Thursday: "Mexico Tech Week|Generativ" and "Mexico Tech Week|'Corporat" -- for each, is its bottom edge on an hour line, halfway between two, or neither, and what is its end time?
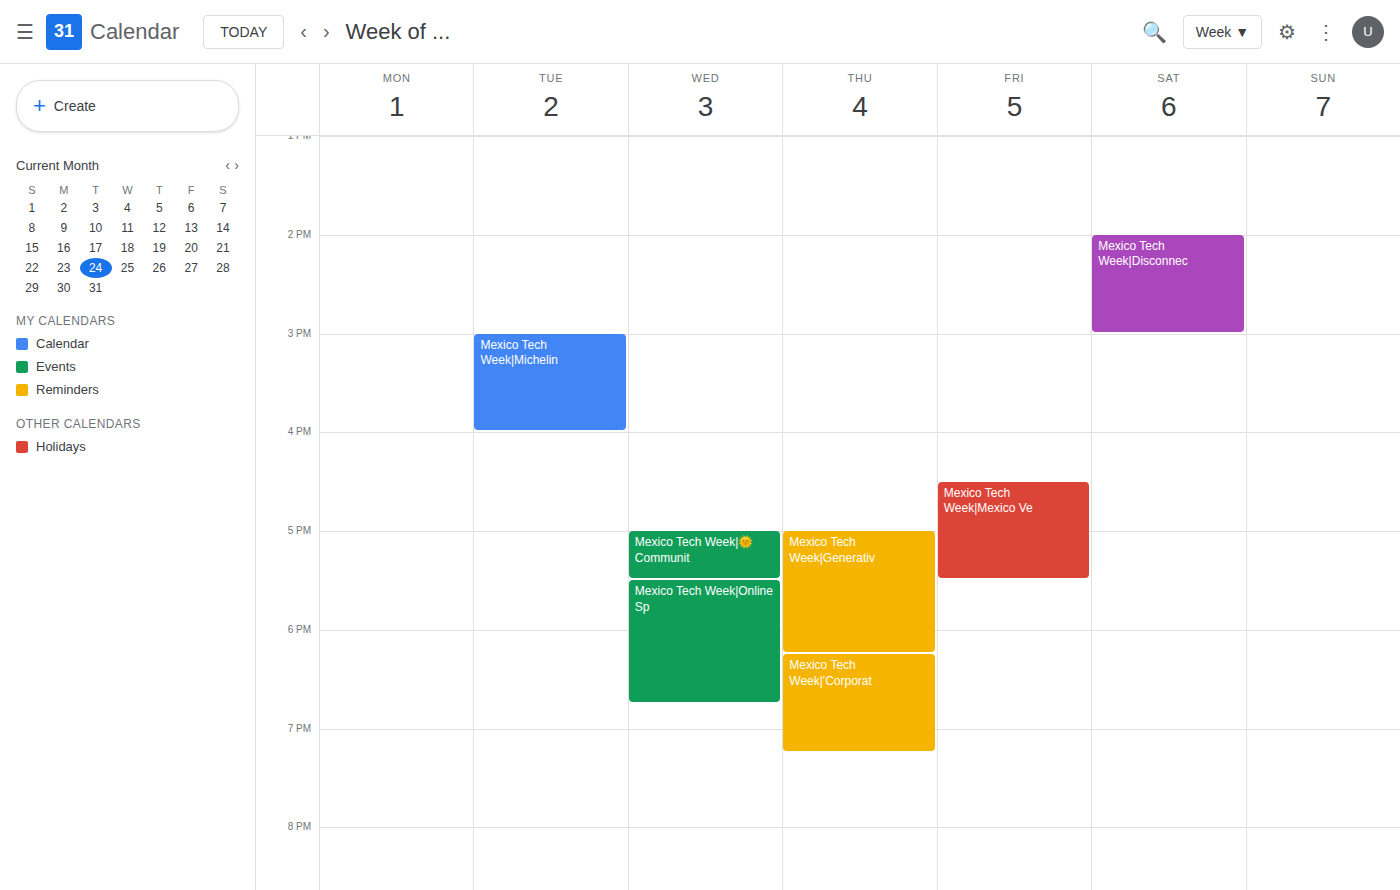
"Mexico Tech Week|Generativ": 6:15 PM, neither: a quarter of the way from the 6 PM line to the 7 PM line. "Mexico Tech Week|'Corporat": 7:15 PM, neither: a quarter of the way from the 7 PM line to the 8 PM line.